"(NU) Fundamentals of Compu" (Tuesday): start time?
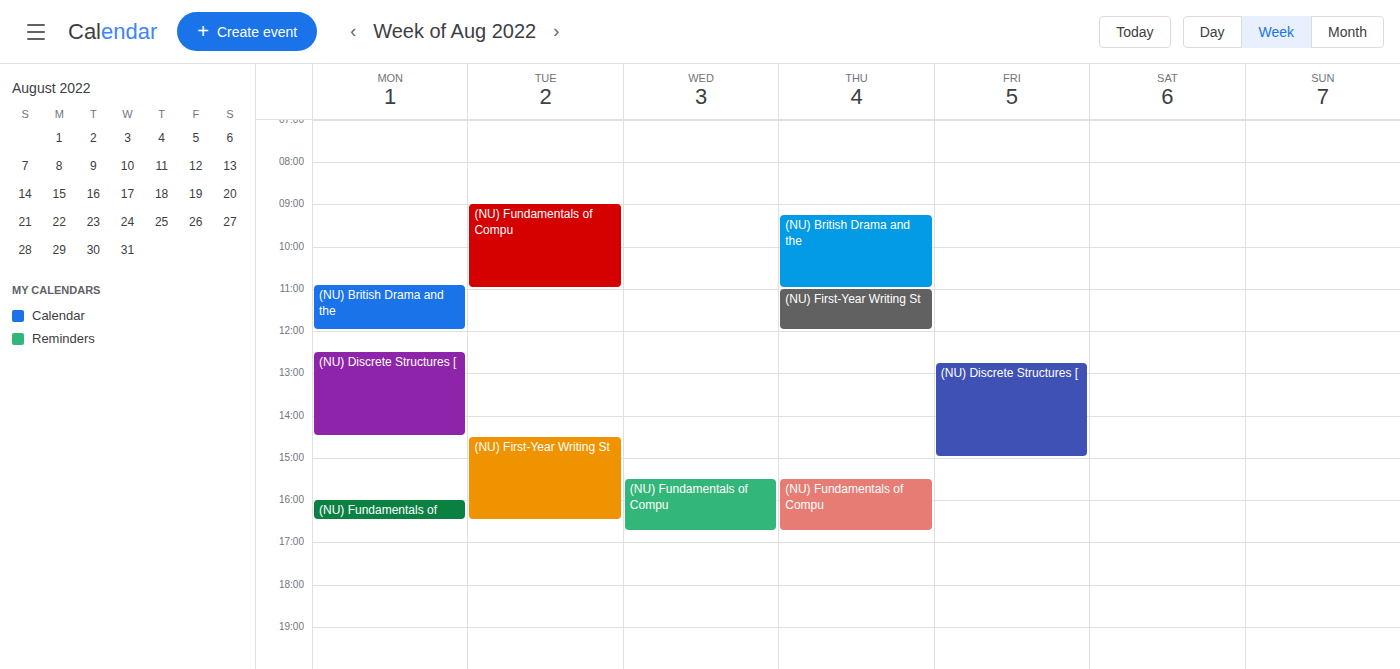
9:00 AM